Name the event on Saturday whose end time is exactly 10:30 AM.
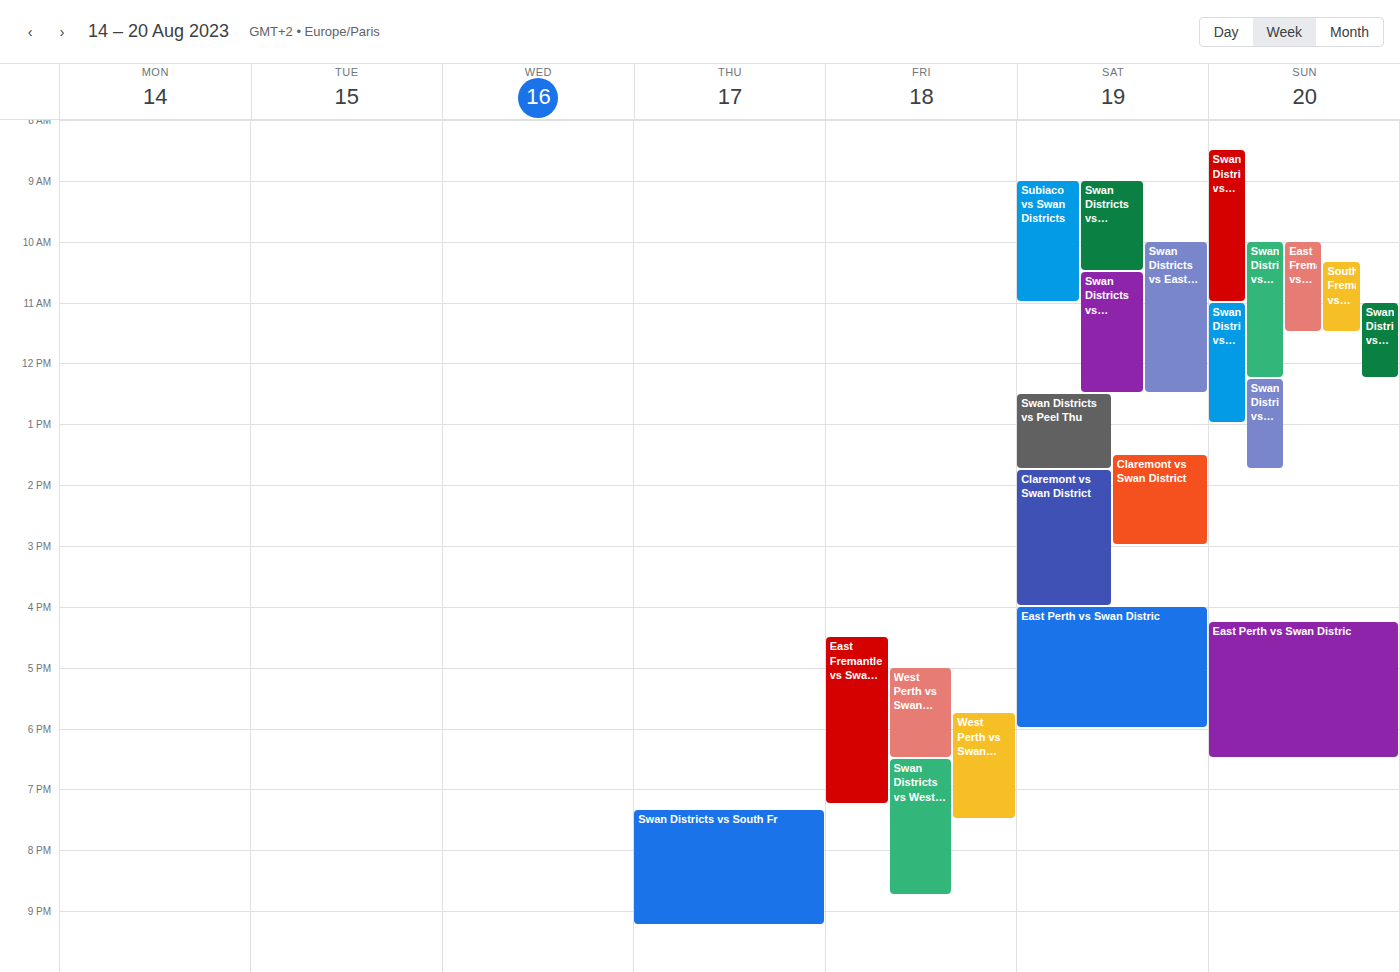
"Swan Districts vs Claremon"